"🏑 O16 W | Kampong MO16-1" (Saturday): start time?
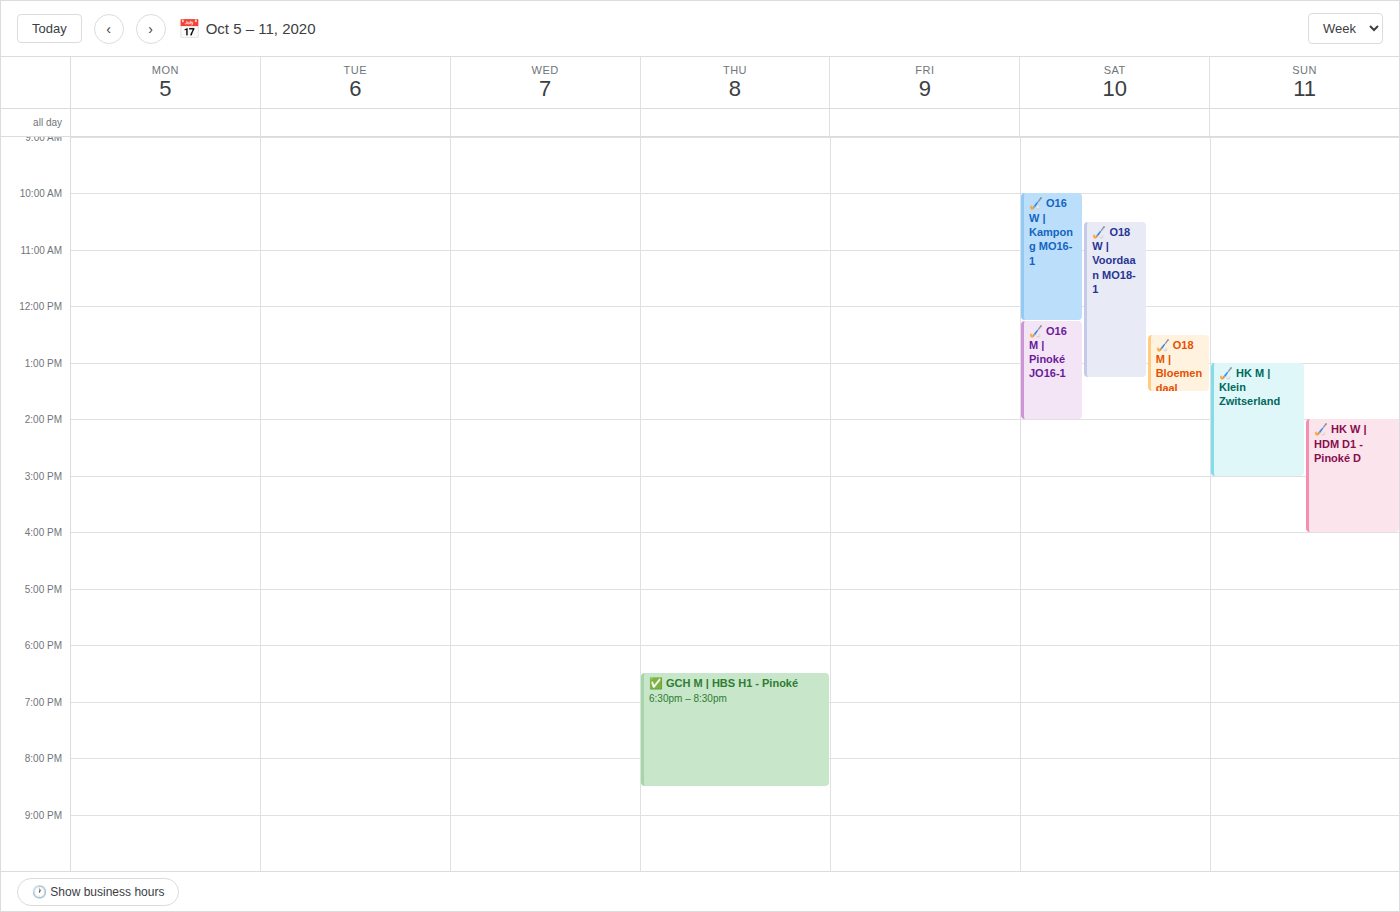
10:00 AM